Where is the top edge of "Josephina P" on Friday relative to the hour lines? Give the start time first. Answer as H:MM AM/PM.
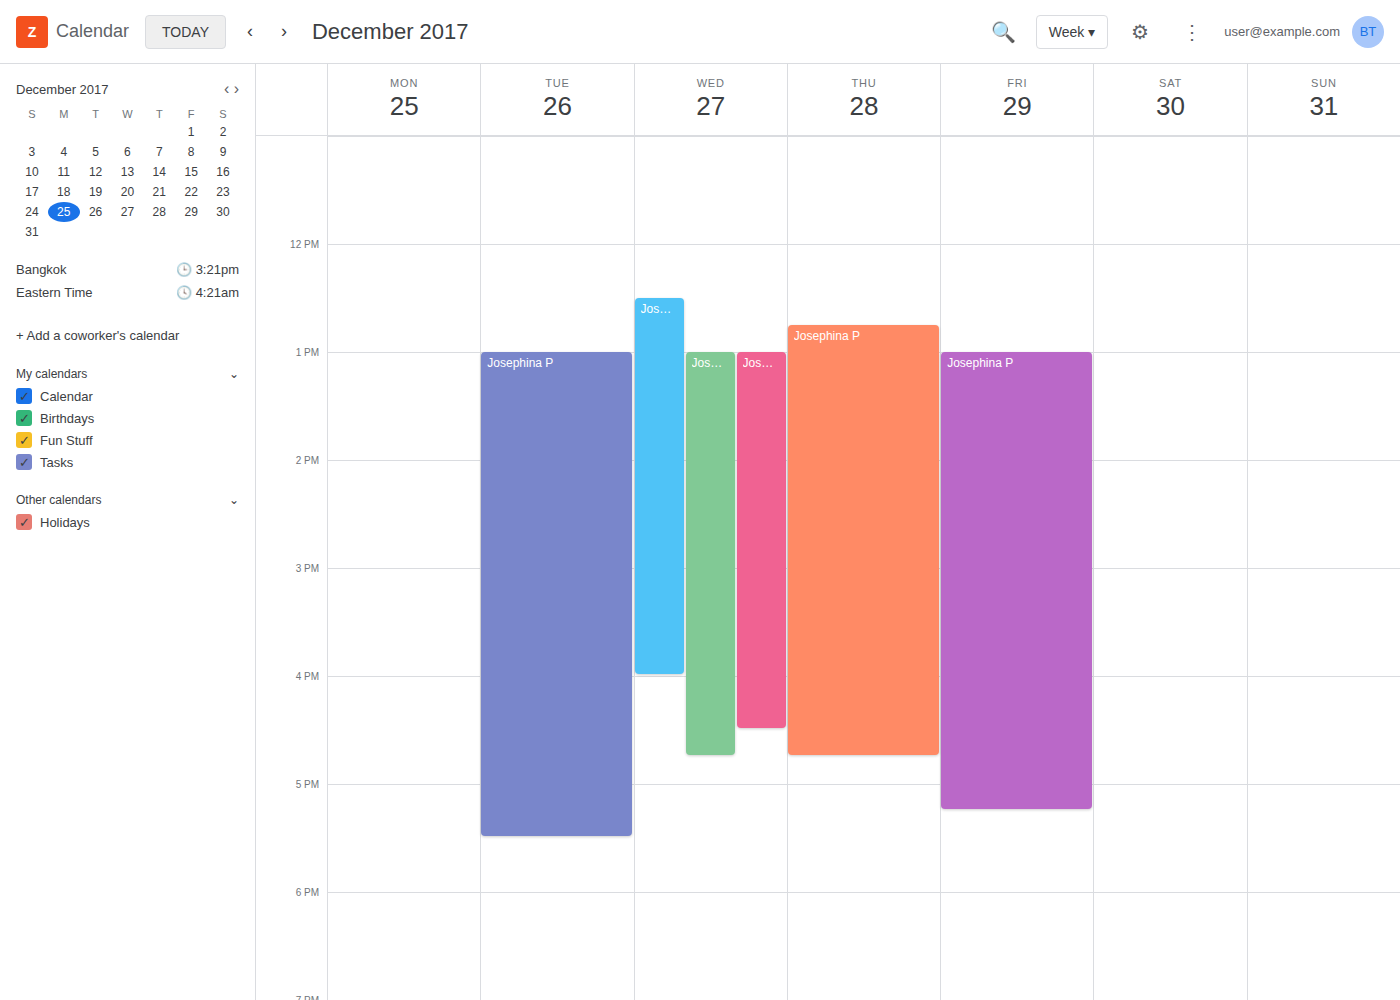
1:00 PM -- exactly on the 1 PM line.